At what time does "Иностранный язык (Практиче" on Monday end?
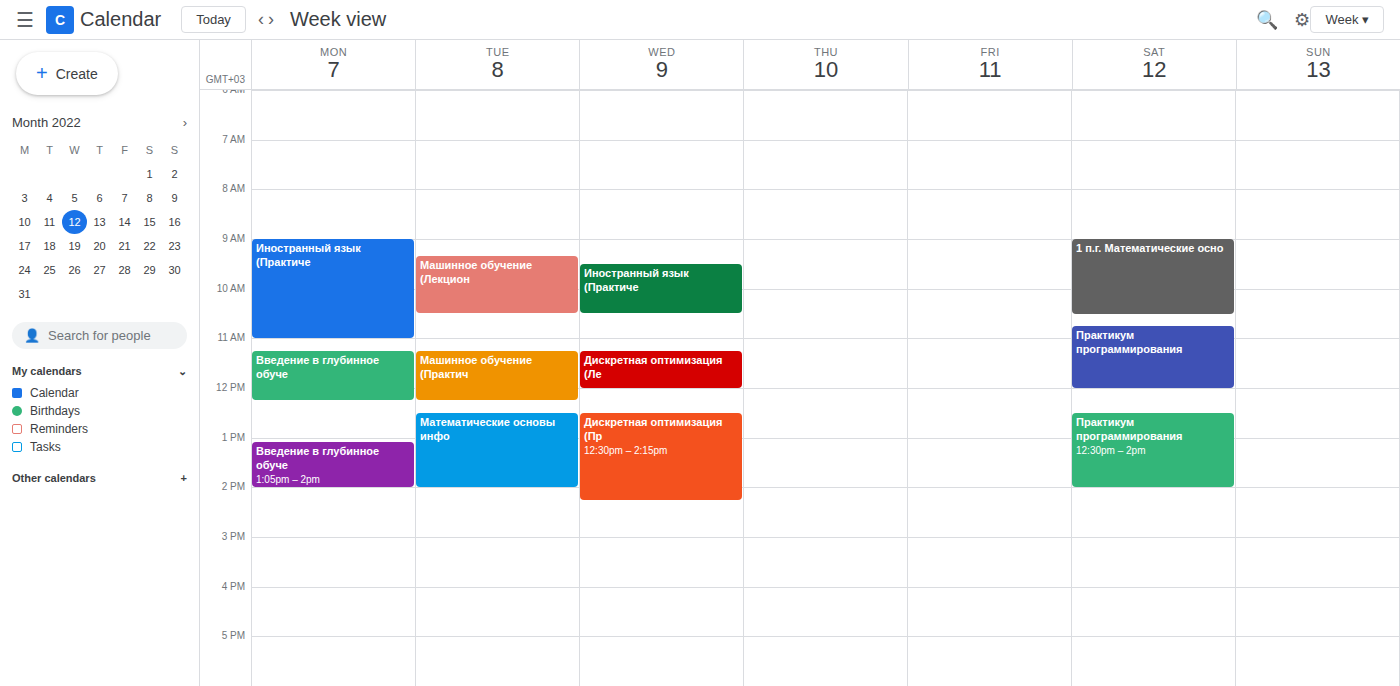
11:00 AM